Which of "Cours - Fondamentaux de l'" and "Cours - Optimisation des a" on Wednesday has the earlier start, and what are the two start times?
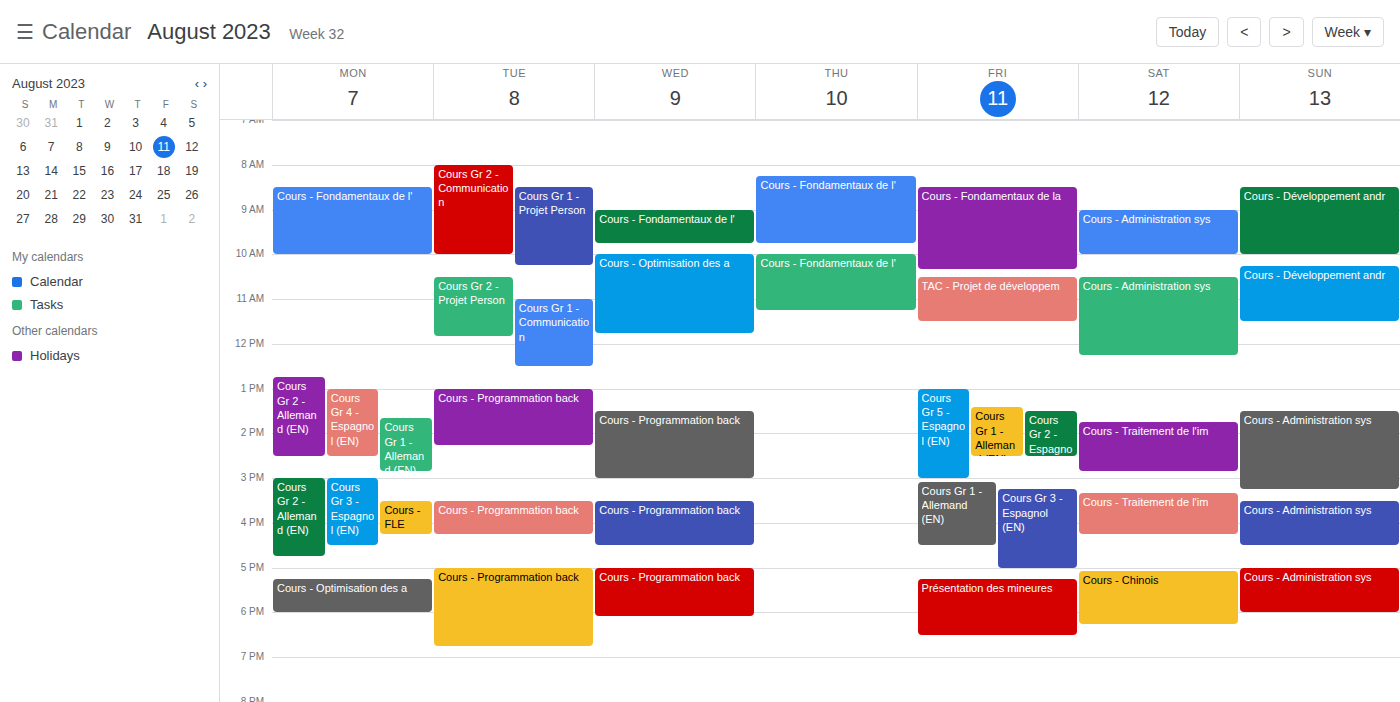
"Cours - Fondamentaux de l'" 09:00; "Cours - Optimisation des a" 10:00.